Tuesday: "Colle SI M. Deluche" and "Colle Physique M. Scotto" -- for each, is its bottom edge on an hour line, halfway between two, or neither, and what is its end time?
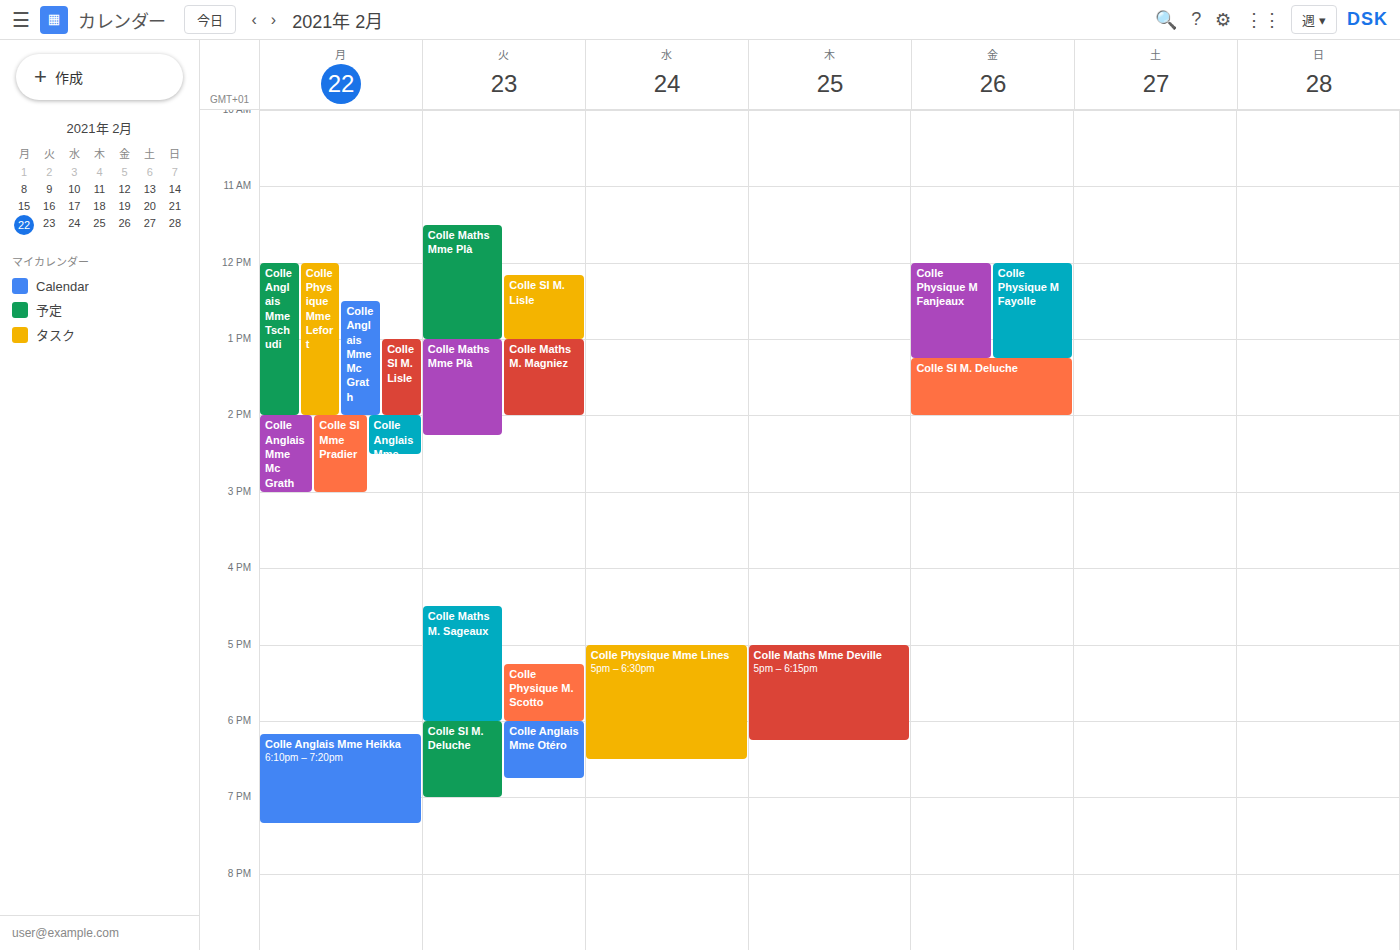
"Colle SI M. Deluche": 19:00, exactly on the 19:00 line. "Colle Physique M. Scotto": 18:00, exactly on the 18:00 line.